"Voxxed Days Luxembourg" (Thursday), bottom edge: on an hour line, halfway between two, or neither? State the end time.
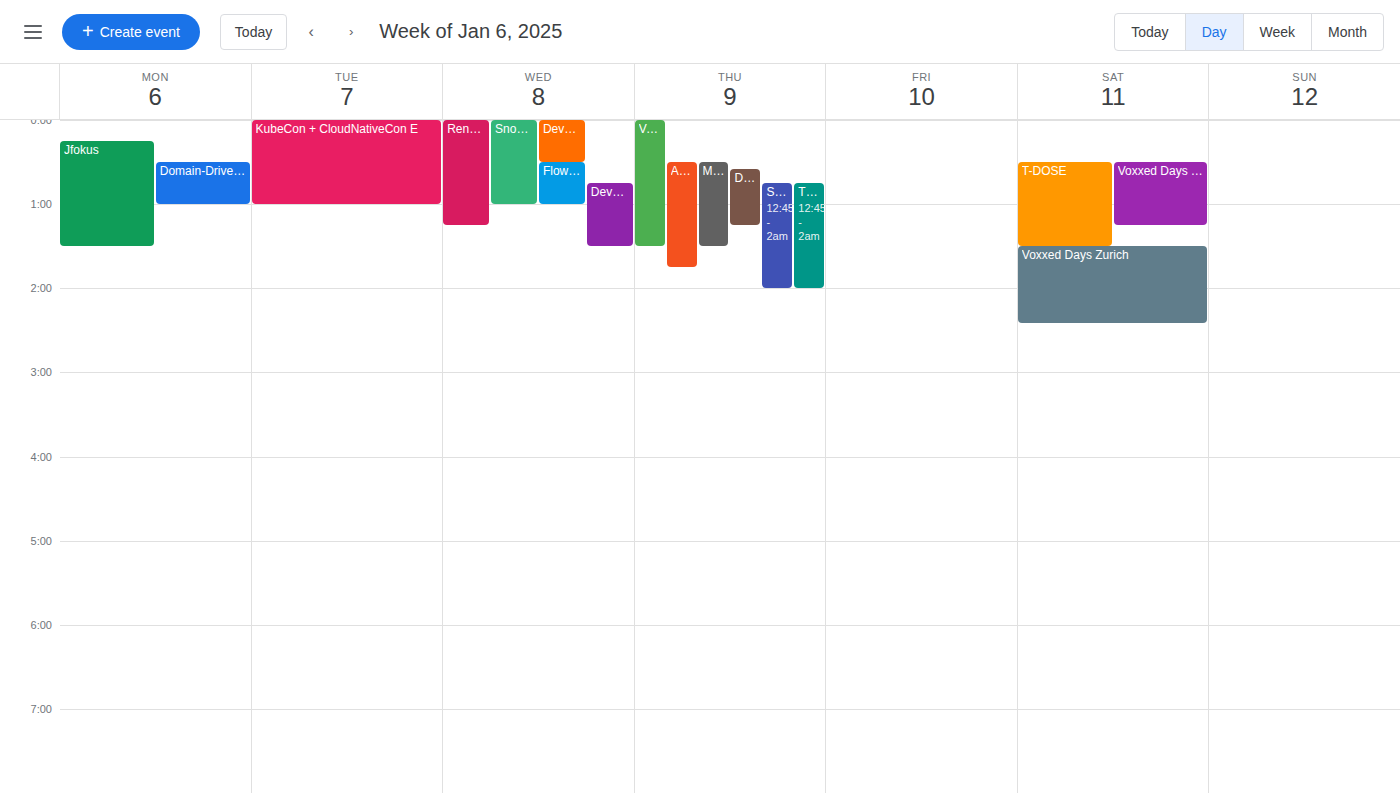
1:30 AM -- halfway between the 1 AM and 2 AM lines.